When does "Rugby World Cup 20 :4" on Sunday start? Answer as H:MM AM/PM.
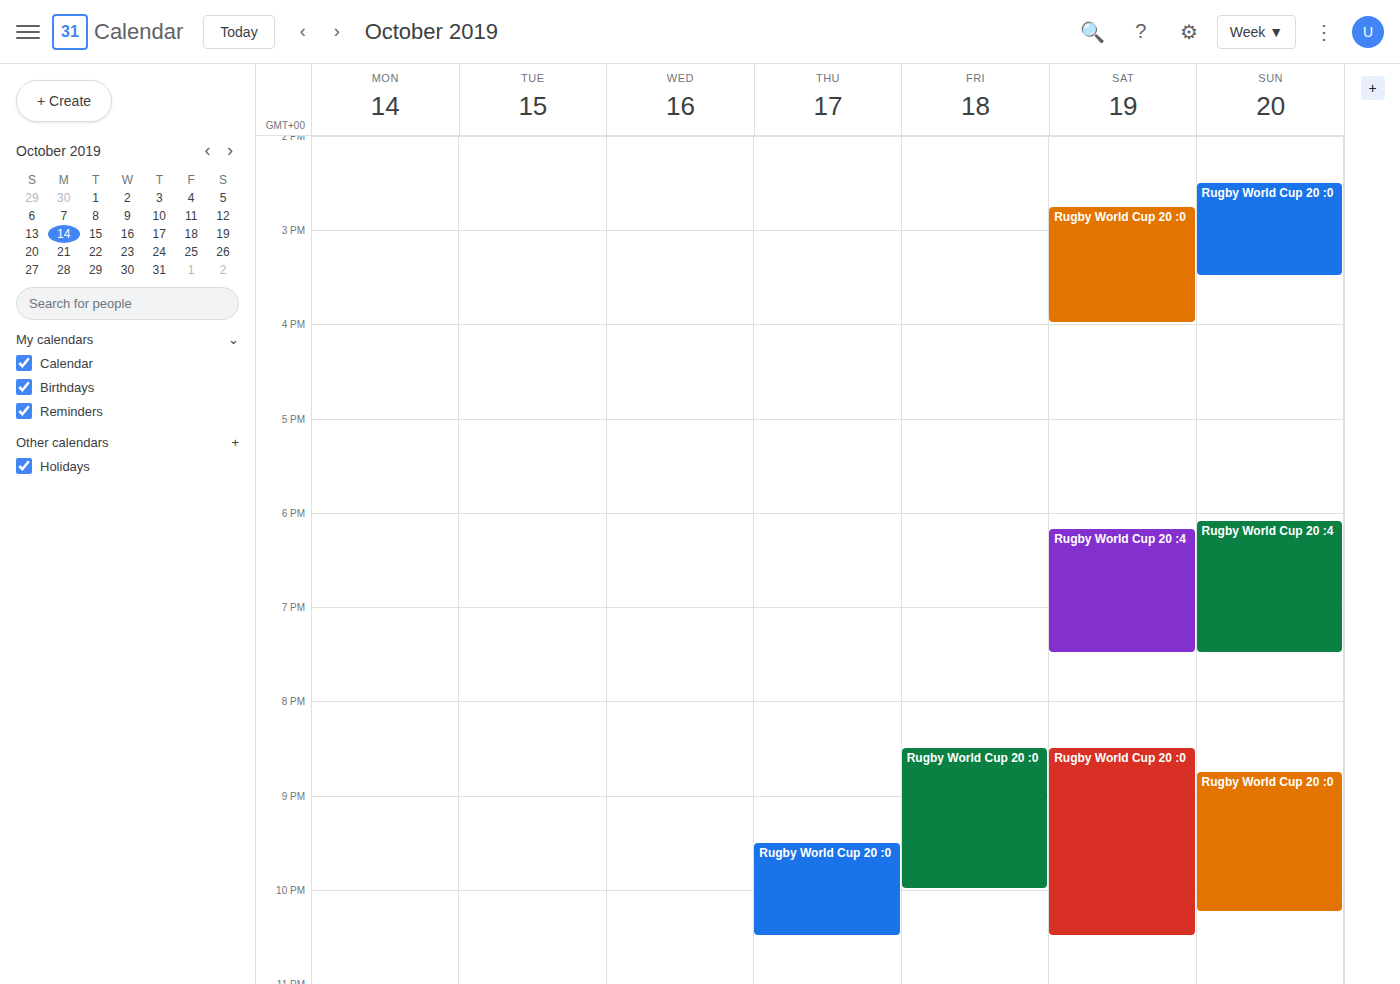
6:05 PM